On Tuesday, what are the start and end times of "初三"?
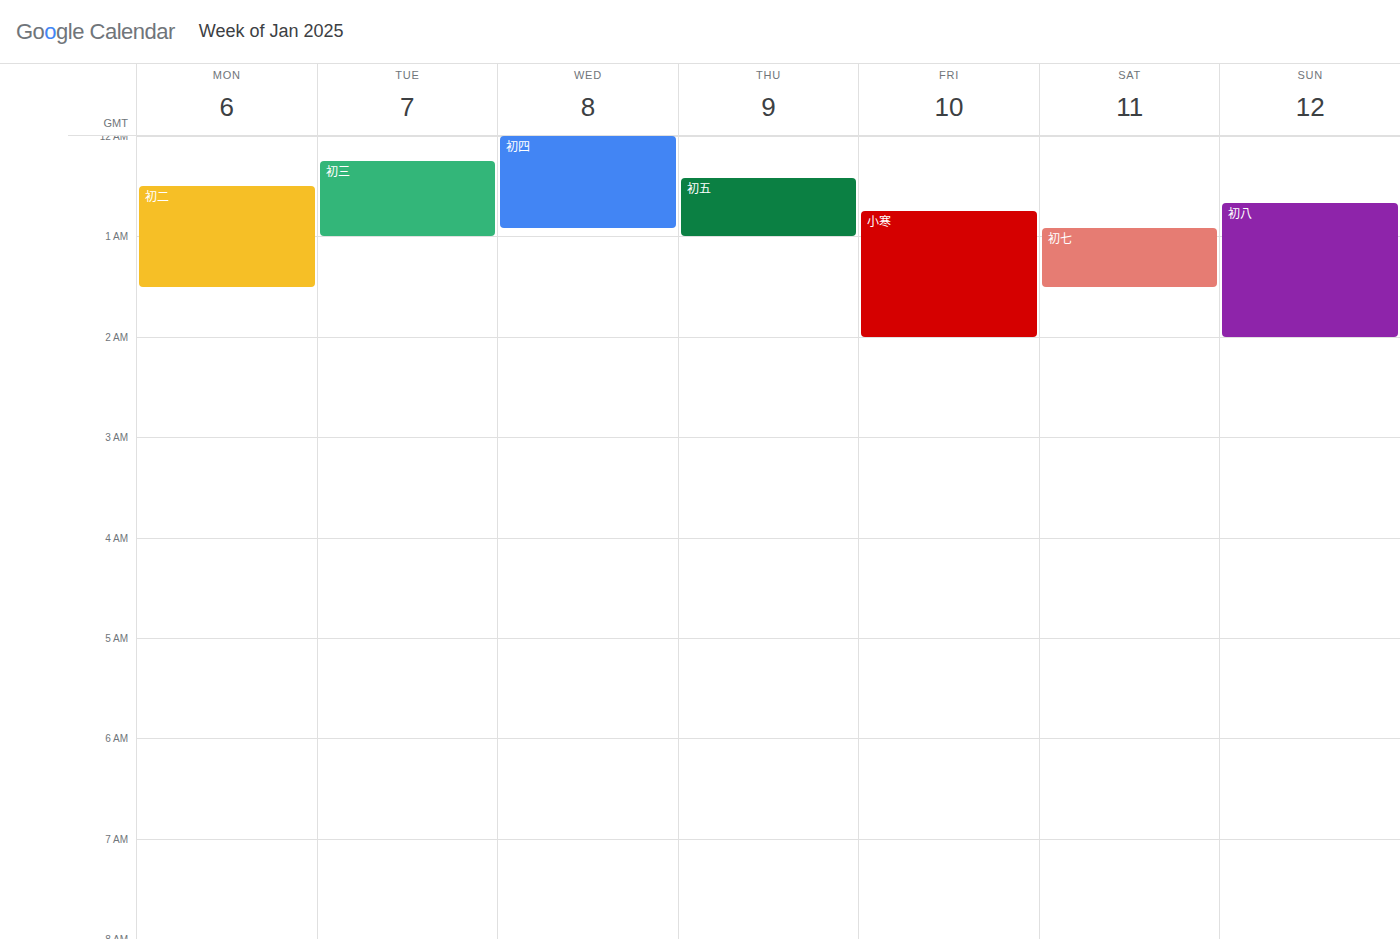
12:15 AM to 1:00 AM